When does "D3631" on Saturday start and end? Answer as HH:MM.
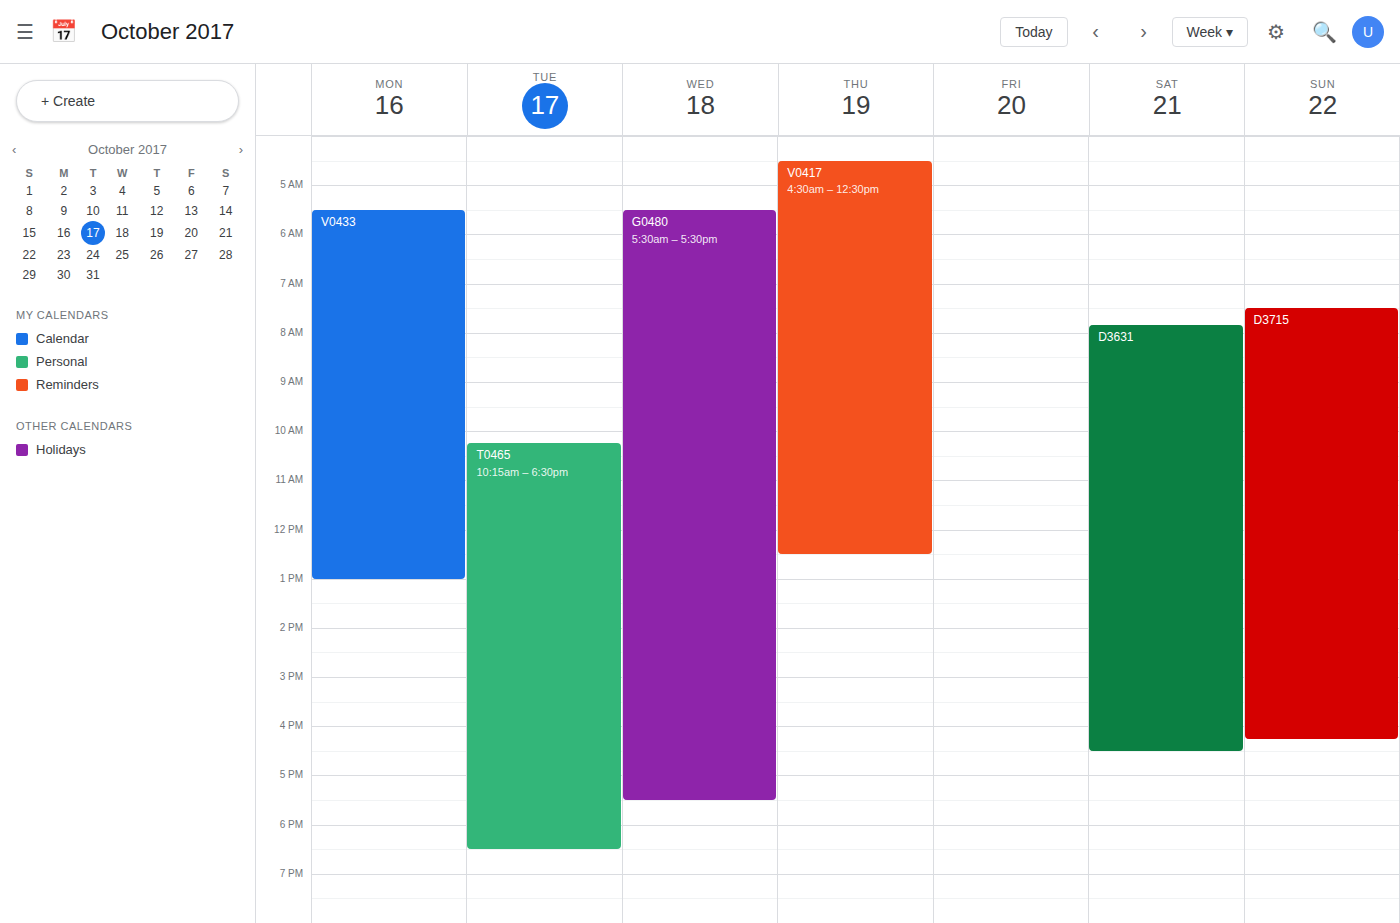
07:50 to 16:30